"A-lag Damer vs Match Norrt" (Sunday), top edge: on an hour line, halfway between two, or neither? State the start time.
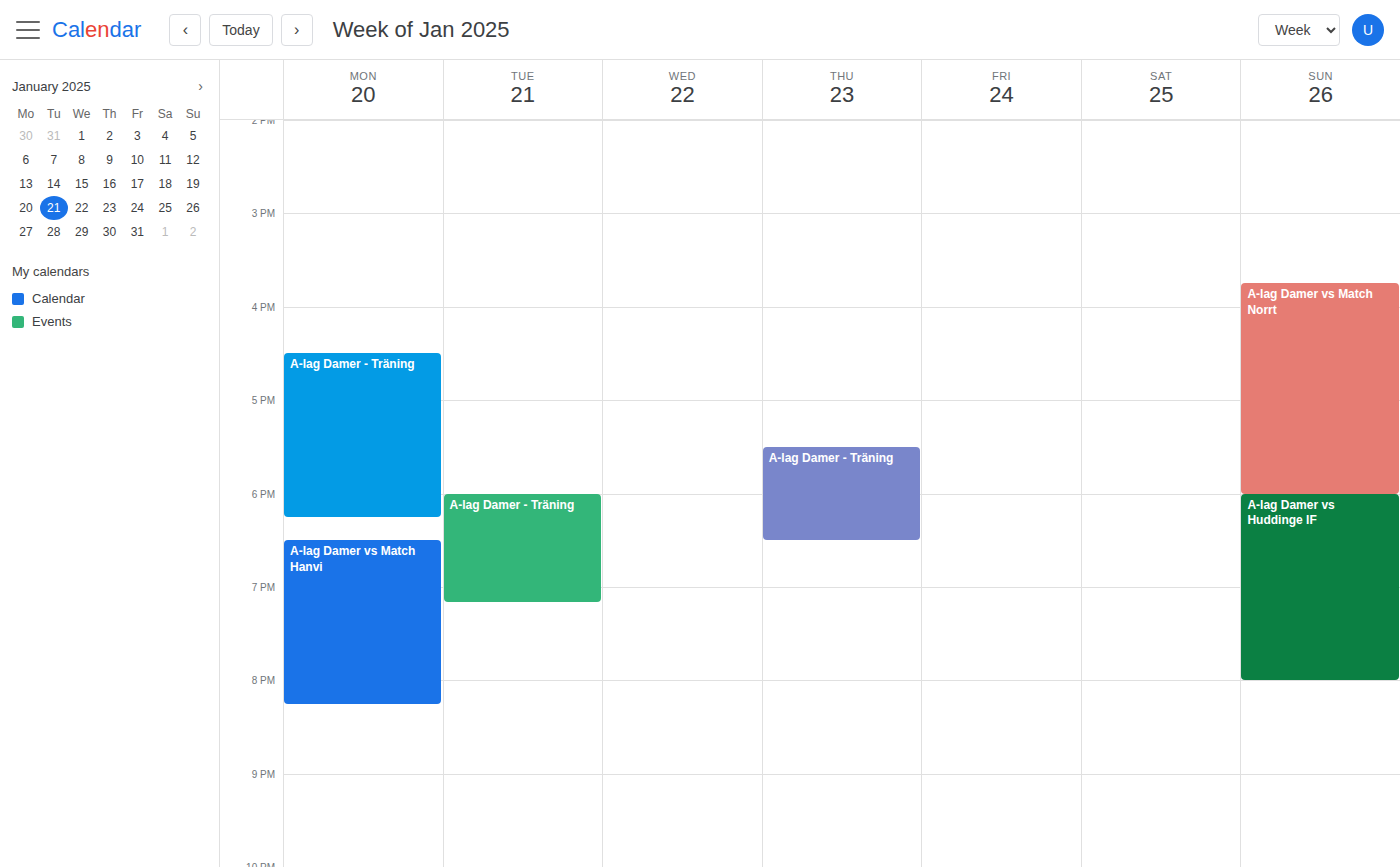
3:45 PM -- neither: three quarters of the way from the 3 PM line to the 4 PM line.